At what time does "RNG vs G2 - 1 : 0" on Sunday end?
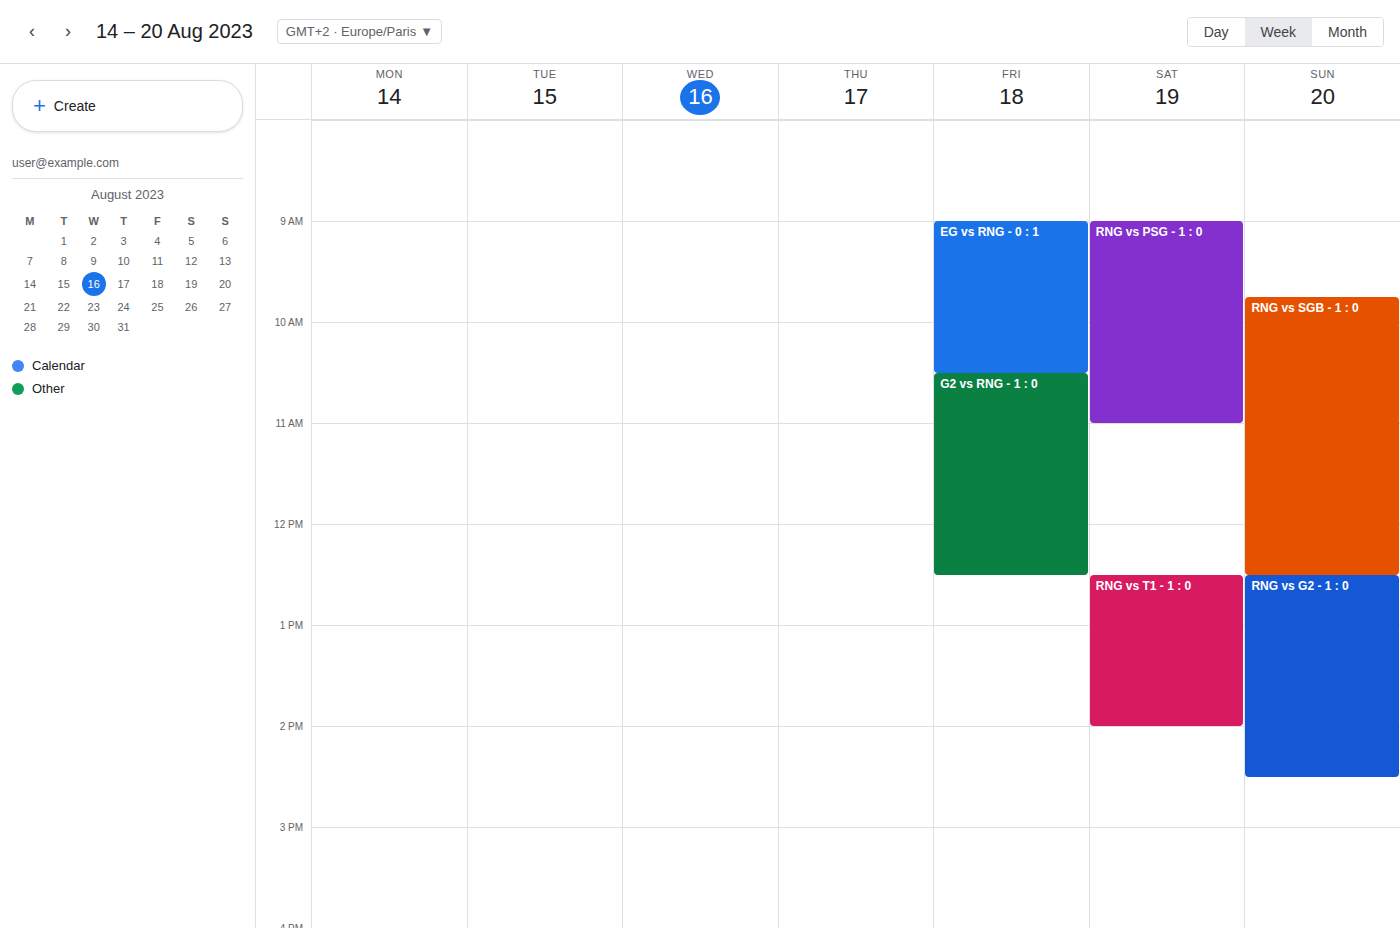
2:30 PM